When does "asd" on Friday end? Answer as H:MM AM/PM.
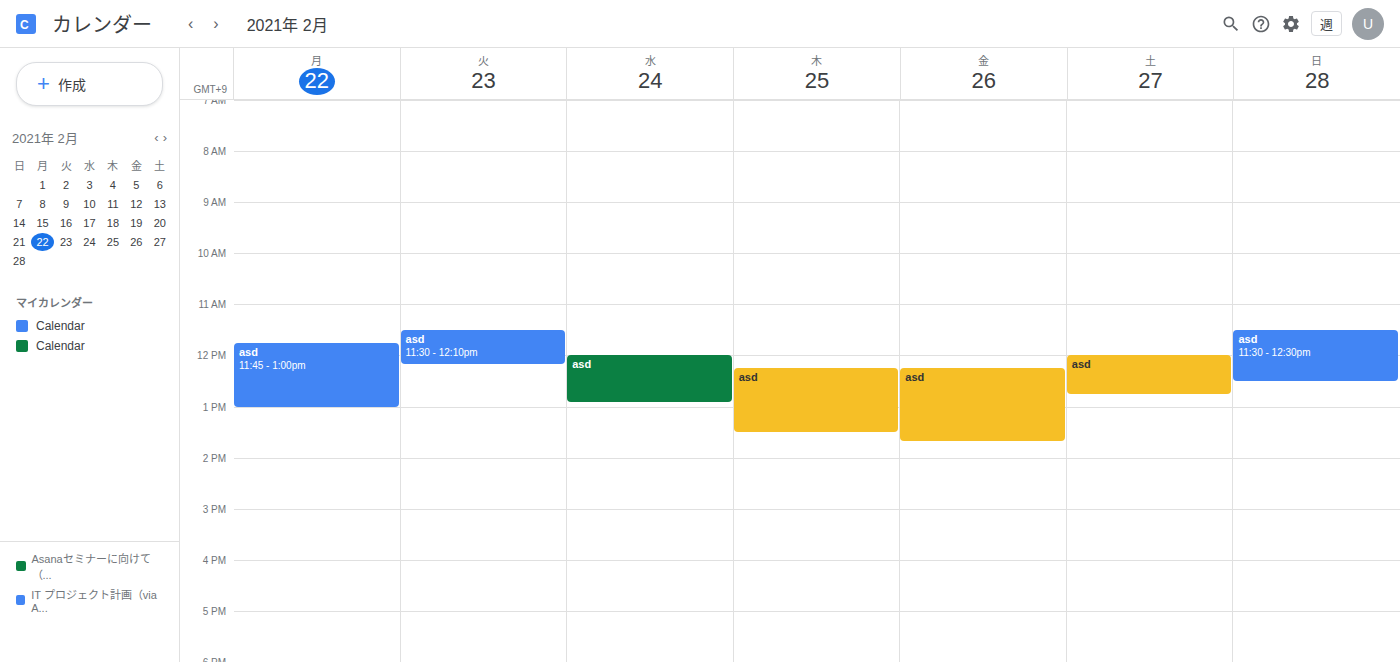
1:40 PM